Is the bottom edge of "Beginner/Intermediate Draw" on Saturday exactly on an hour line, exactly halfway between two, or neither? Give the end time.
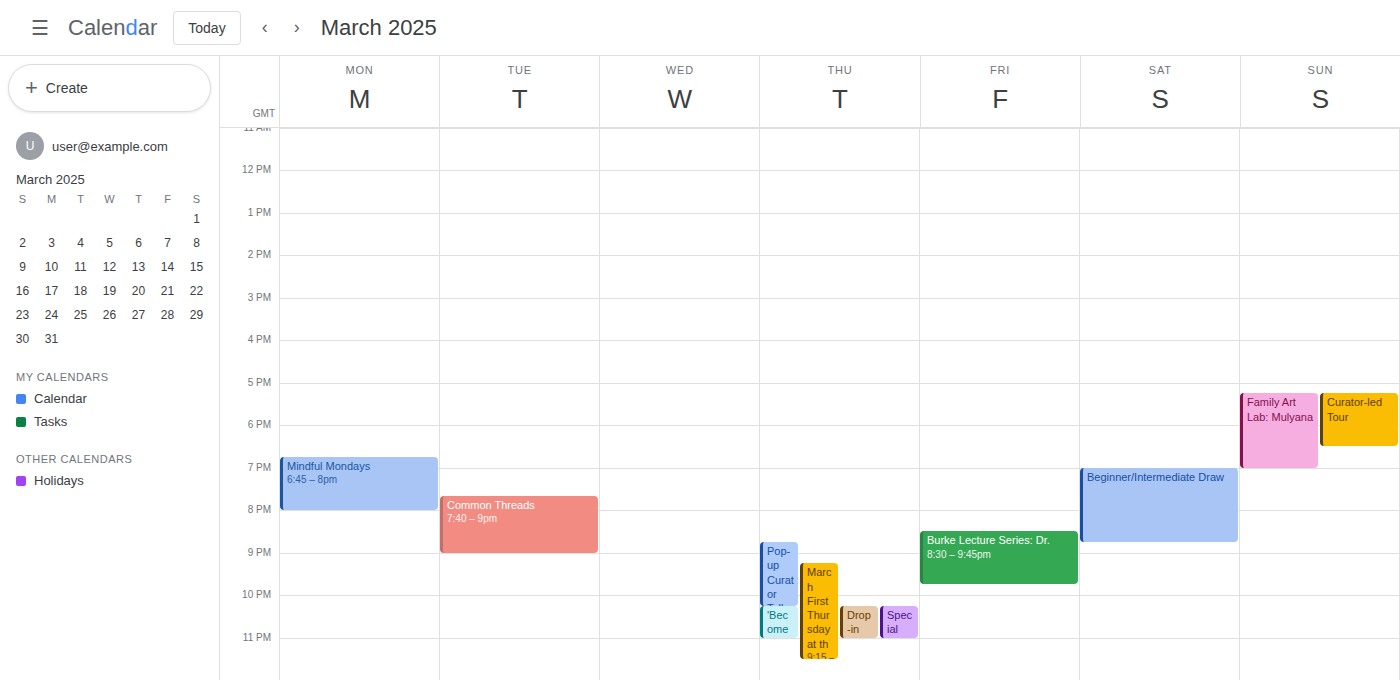
8:45 PM -- neither: three quarters of the way from the 8 PM line to the 9 PM line.